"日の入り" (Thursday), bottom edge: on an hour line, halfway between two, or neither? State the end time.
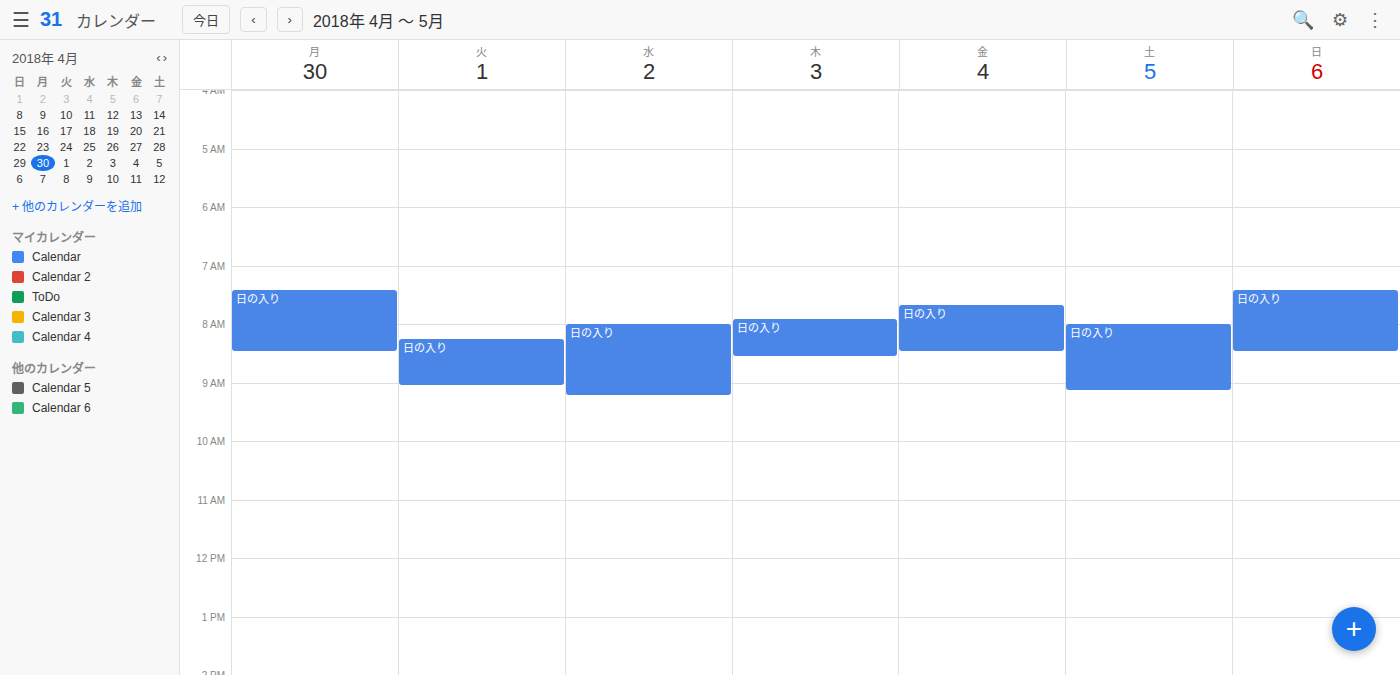
8:35 AM -- neither: 35 minutes below the 8 AM line and 25 minutes above the 9 AM line.